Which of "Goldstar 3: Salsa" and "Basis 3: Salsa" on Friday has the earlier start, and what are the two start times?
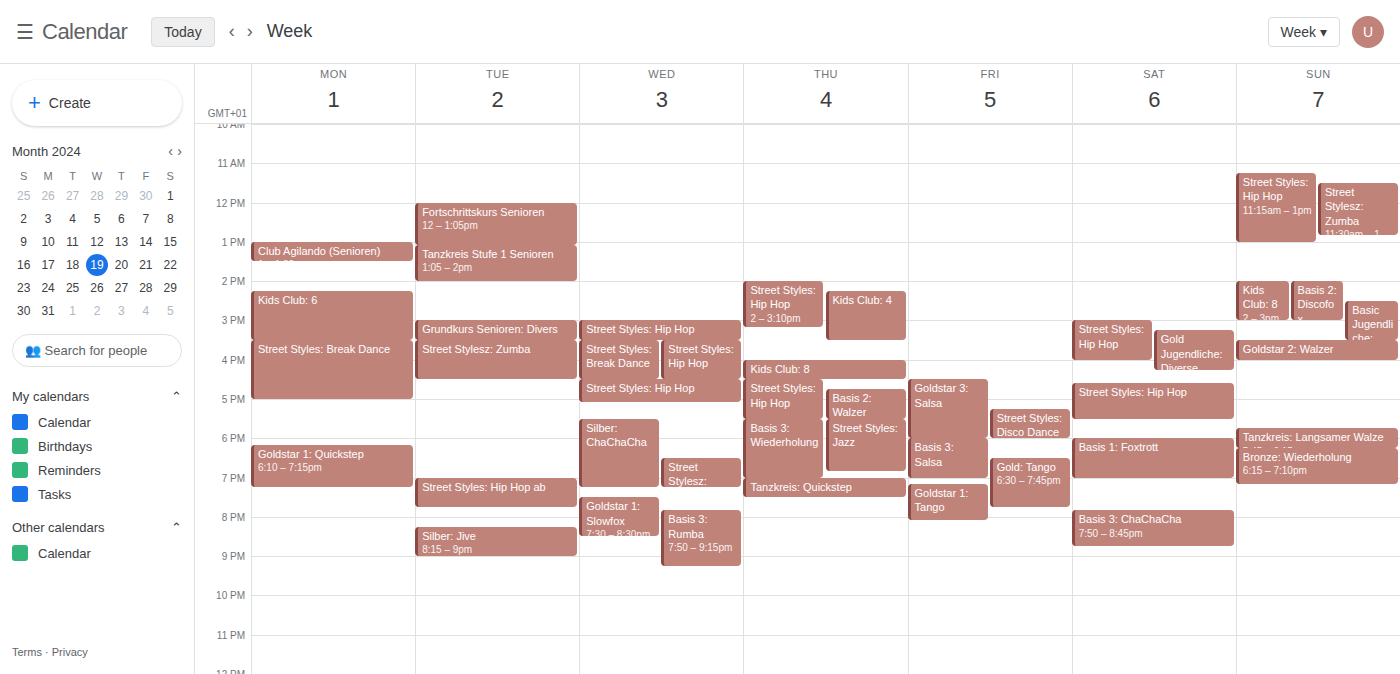
"Goldstar 3: Salsa" 4:30 PM; "Basis 3: Salsa" 6:00 PM.